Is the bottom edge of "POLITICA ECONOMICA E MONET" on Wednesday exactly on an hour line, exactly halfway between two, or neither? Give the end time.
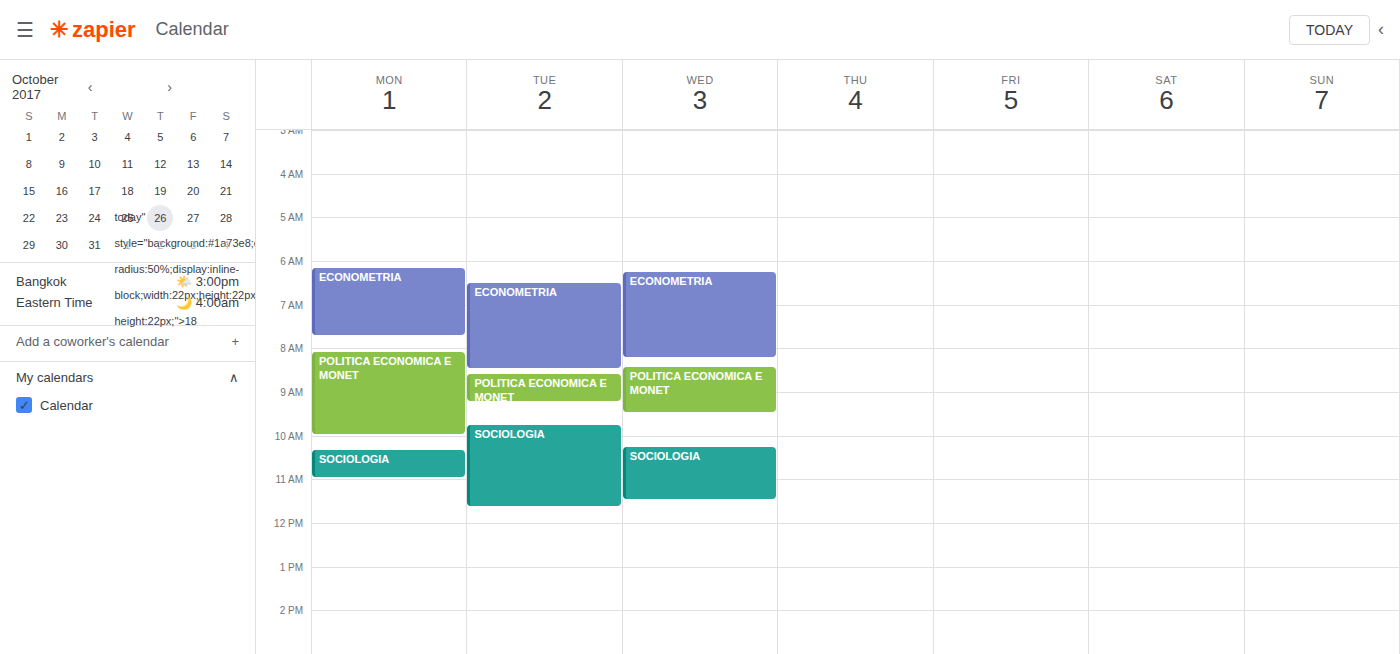
9:30 AM -- halfway between the 9 AM and 10 AM lines.